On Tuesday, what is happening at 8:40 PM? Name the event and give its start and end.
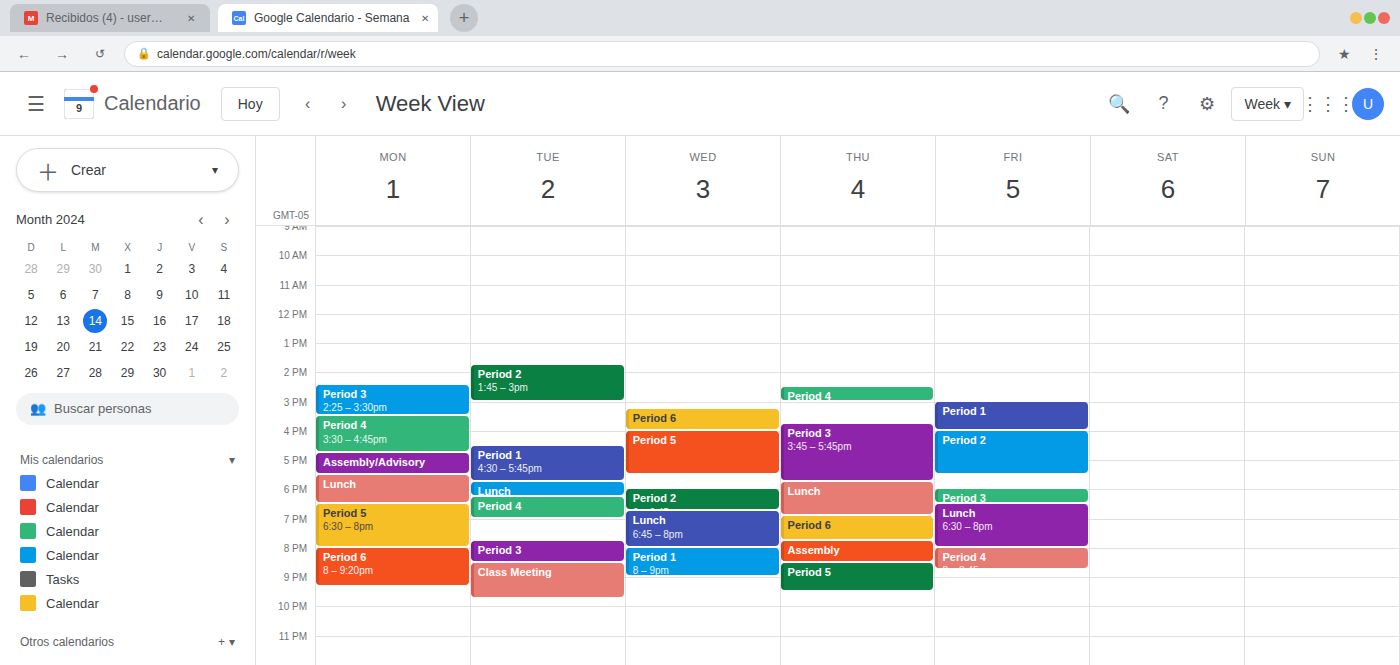
"Class Meeting", 8:30 PM to 9:45 PM